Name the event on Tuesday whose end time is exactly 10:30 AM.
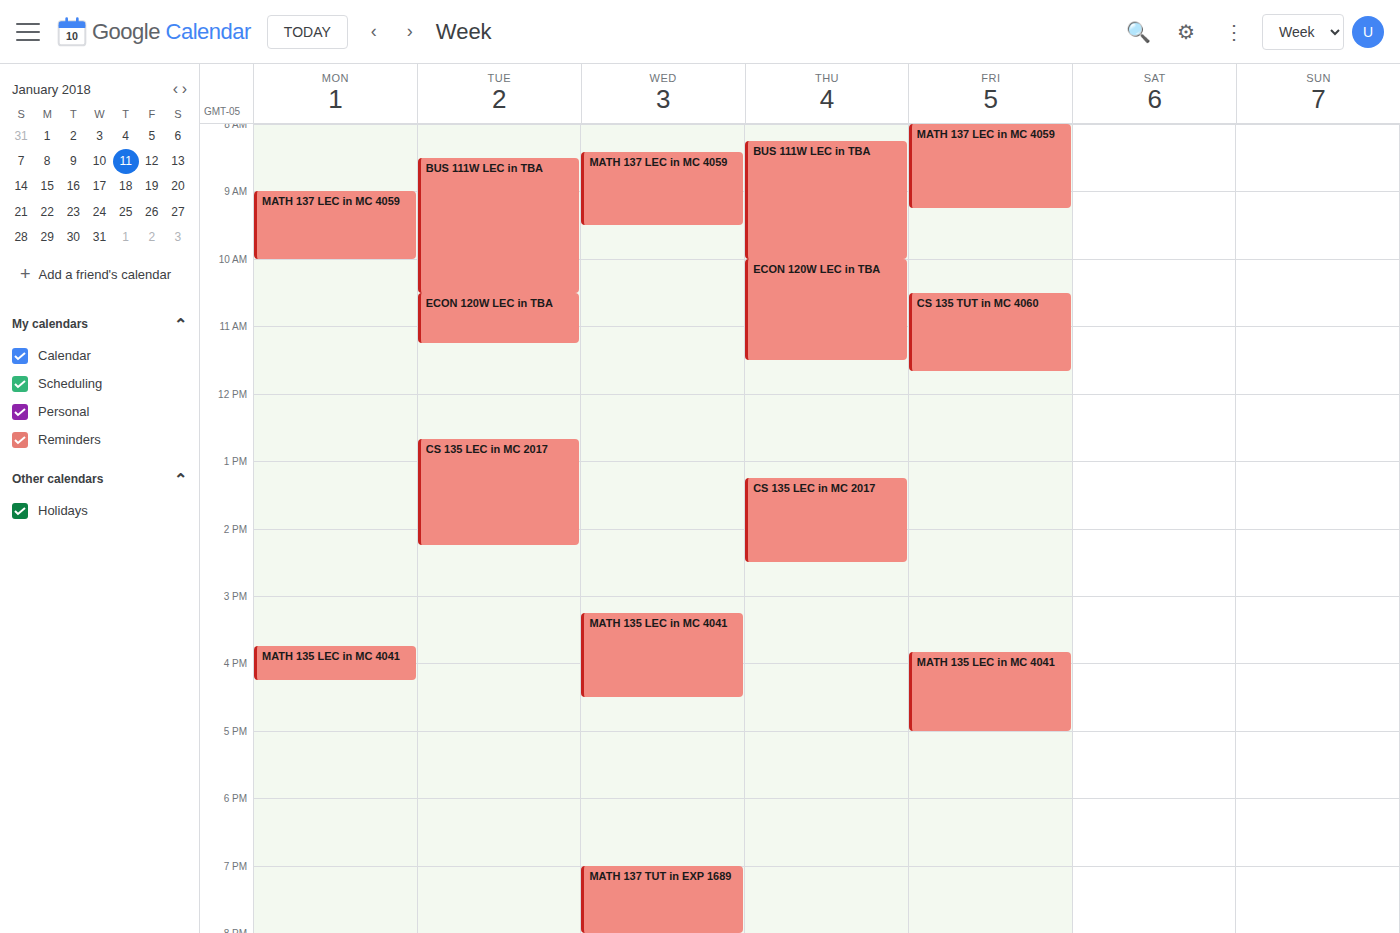
"BUS 111W LEC in TBA"